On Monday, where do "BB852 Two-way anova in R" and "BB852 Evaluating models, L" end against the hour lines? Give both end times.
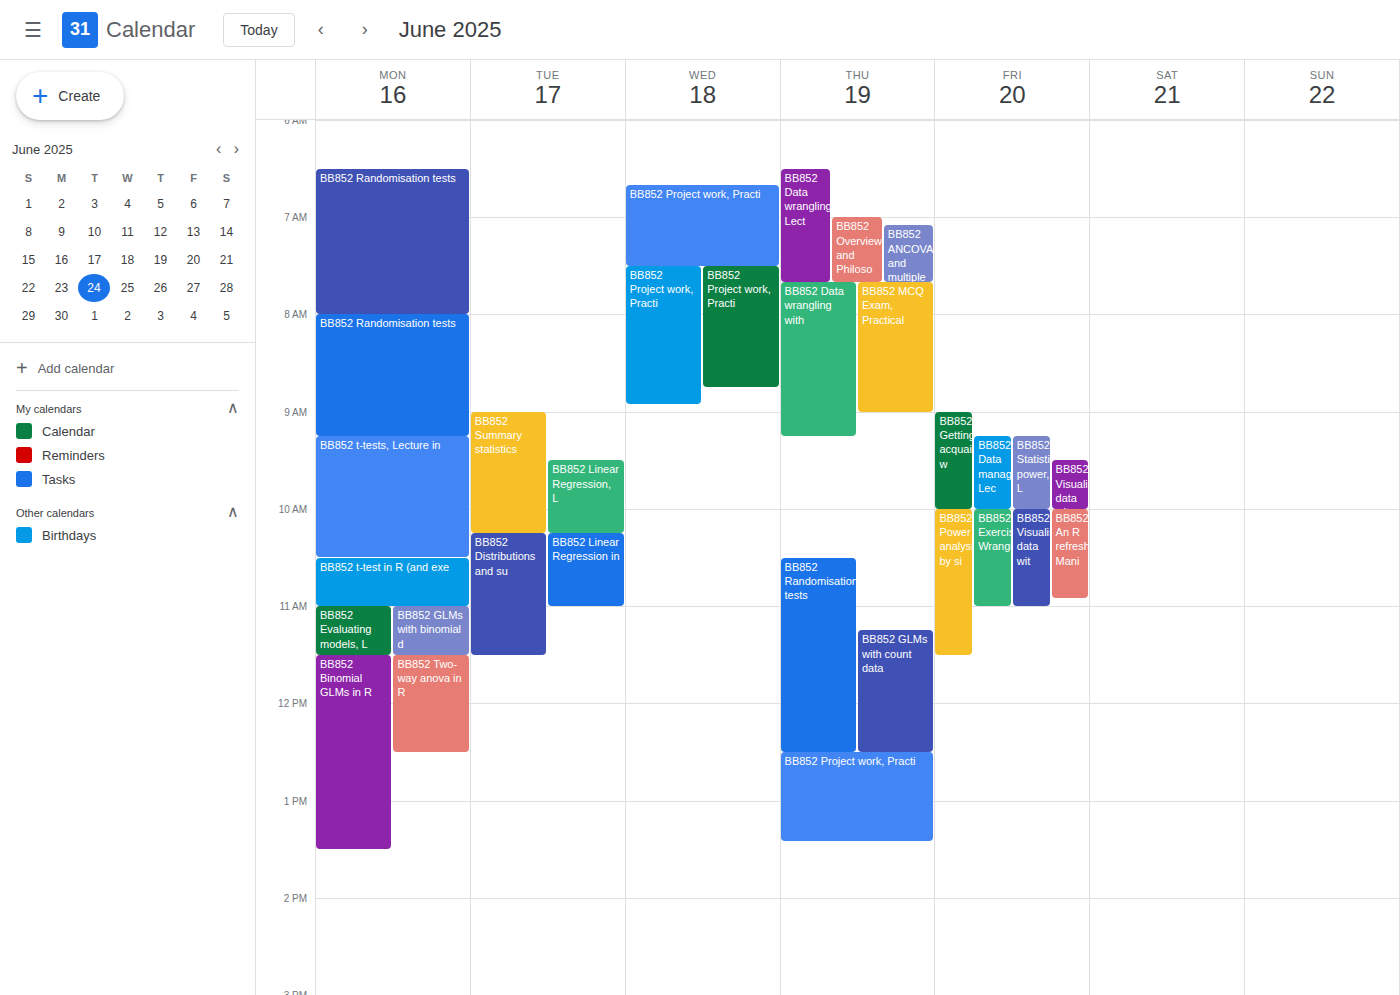
"BB852 Two-way anova in R": 12:30 PM, halfway between the 12 PM and 1 PM lines. "BB852 Evaluating models, L": 11:30 AM, halfway between the 11 AM and 12 PM lines.